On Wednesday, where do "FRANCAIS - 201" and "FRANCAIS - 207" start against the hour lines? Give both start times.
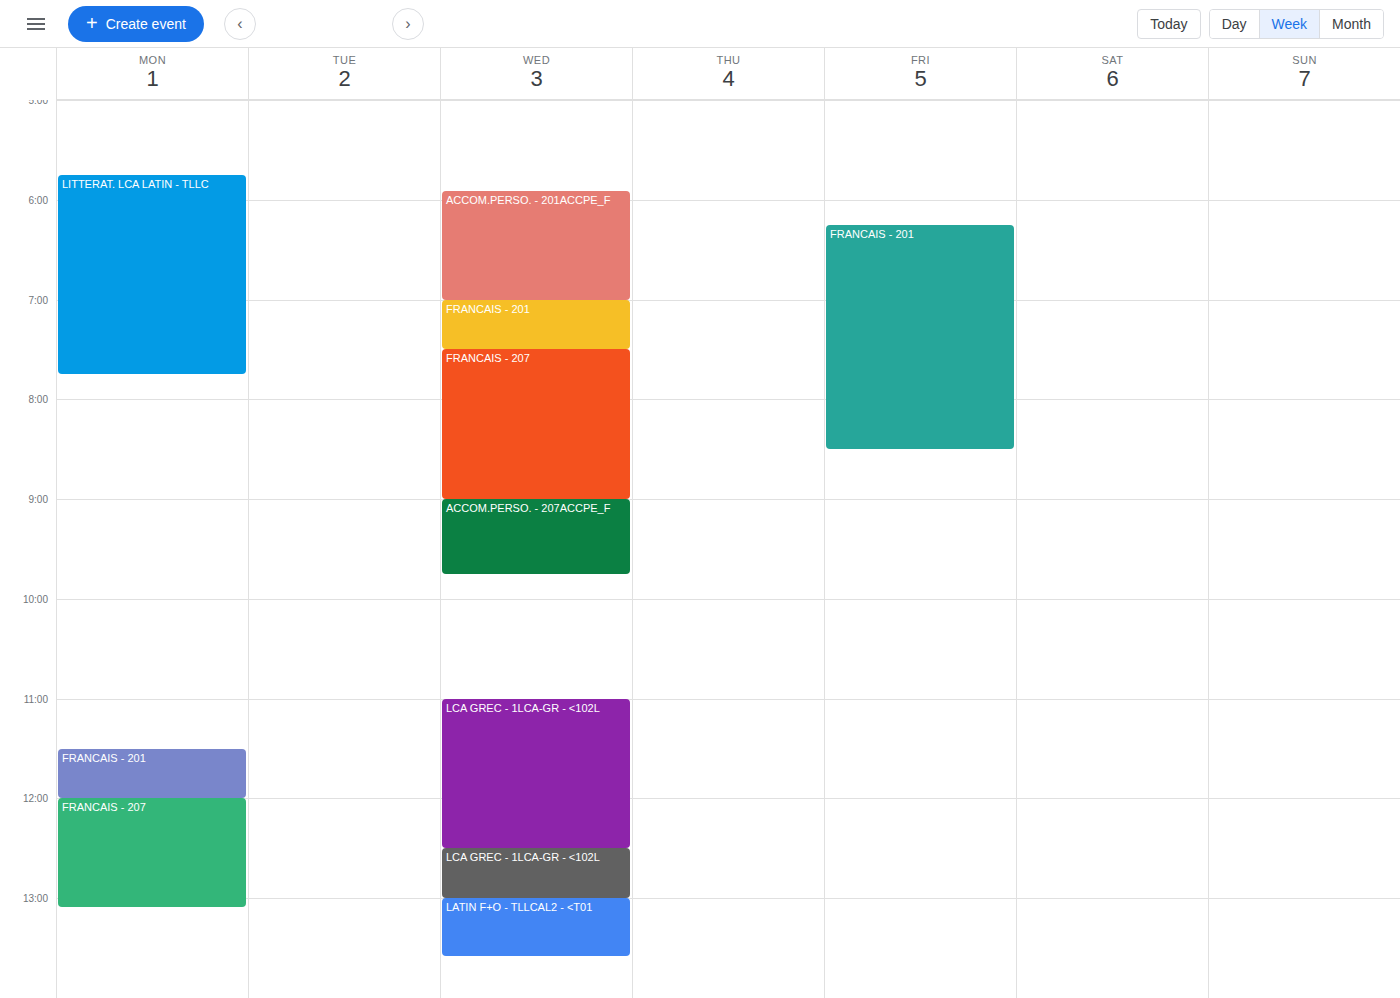
"FRANCAIS - 201": 07:00, exactly on the 07:00 line. "FRANCAIS - 207": 07:30, halfway between the 07:00 and 08:00 lines.